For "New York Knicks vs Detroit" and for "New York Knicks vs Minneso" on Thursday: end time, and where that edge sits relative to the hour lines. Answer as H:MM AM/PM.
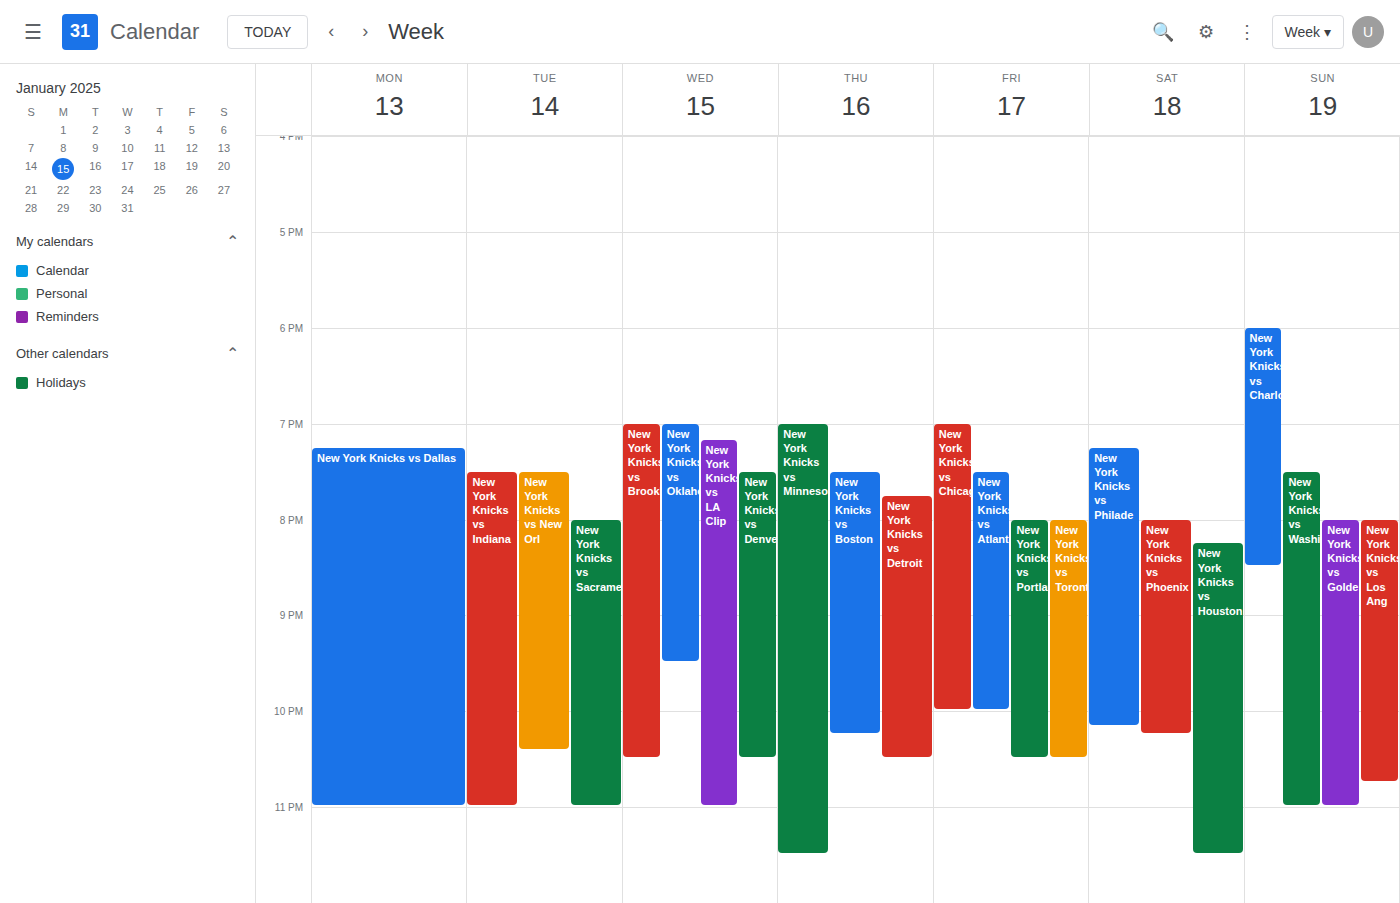
"New York Knicks vs Detroit": 10:30 PM, halfway between the 10 PM and 11 PM lines. "New York Knicks vs Minneso": 11:30 PM, halfway between the 11 PM and 12 AM lines.